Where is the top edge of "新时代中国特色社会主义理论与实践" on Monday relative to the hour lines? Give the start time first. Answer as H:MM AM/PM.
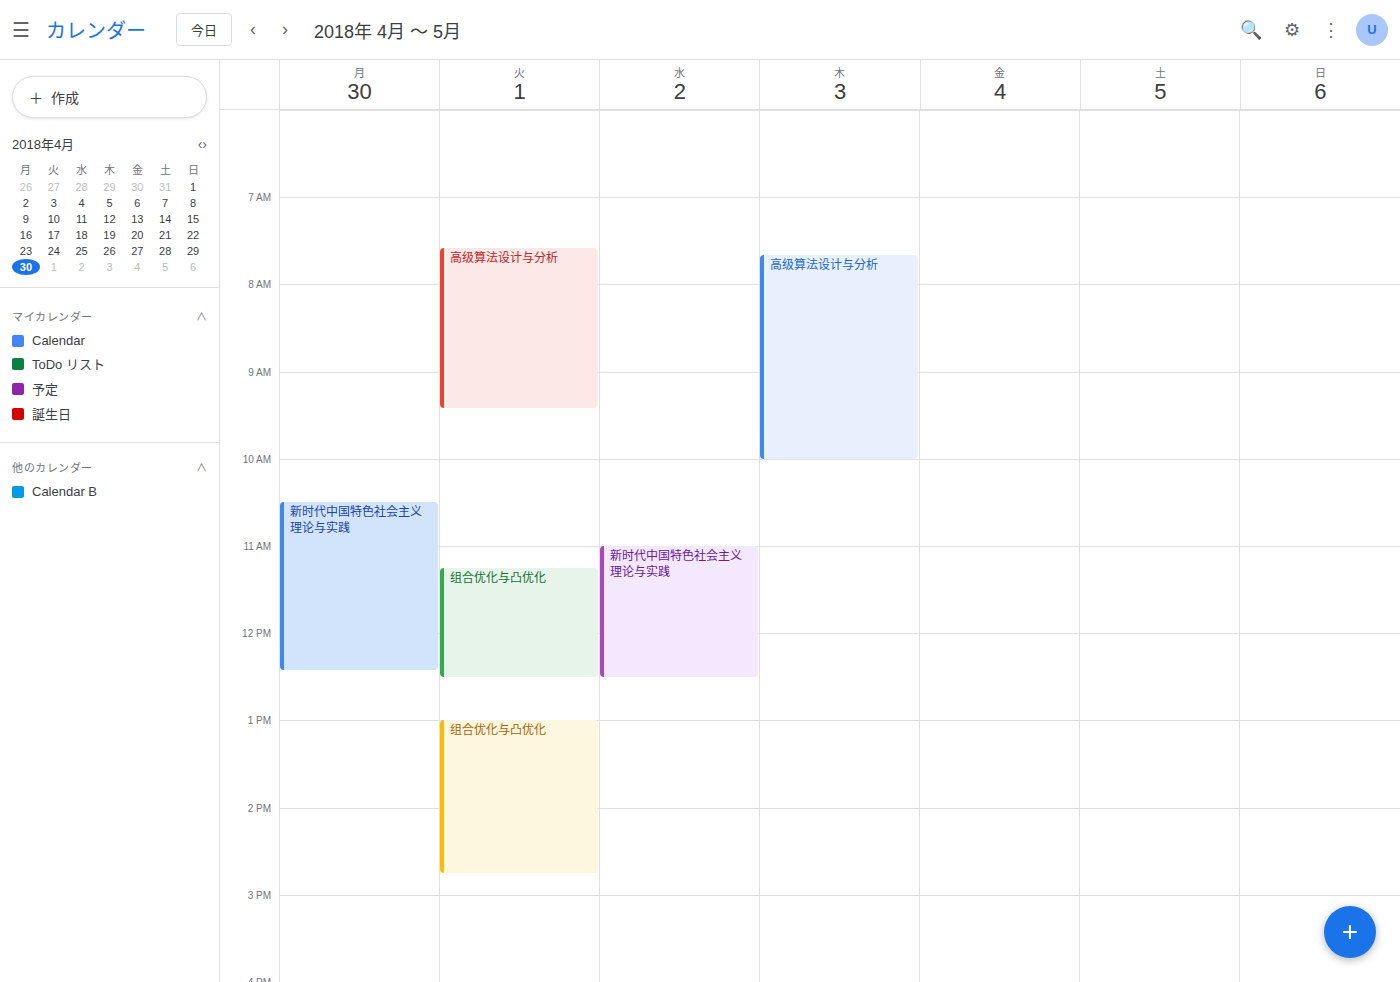
10:30 AM -- halfway between the 10 AM and 11 AM lines.